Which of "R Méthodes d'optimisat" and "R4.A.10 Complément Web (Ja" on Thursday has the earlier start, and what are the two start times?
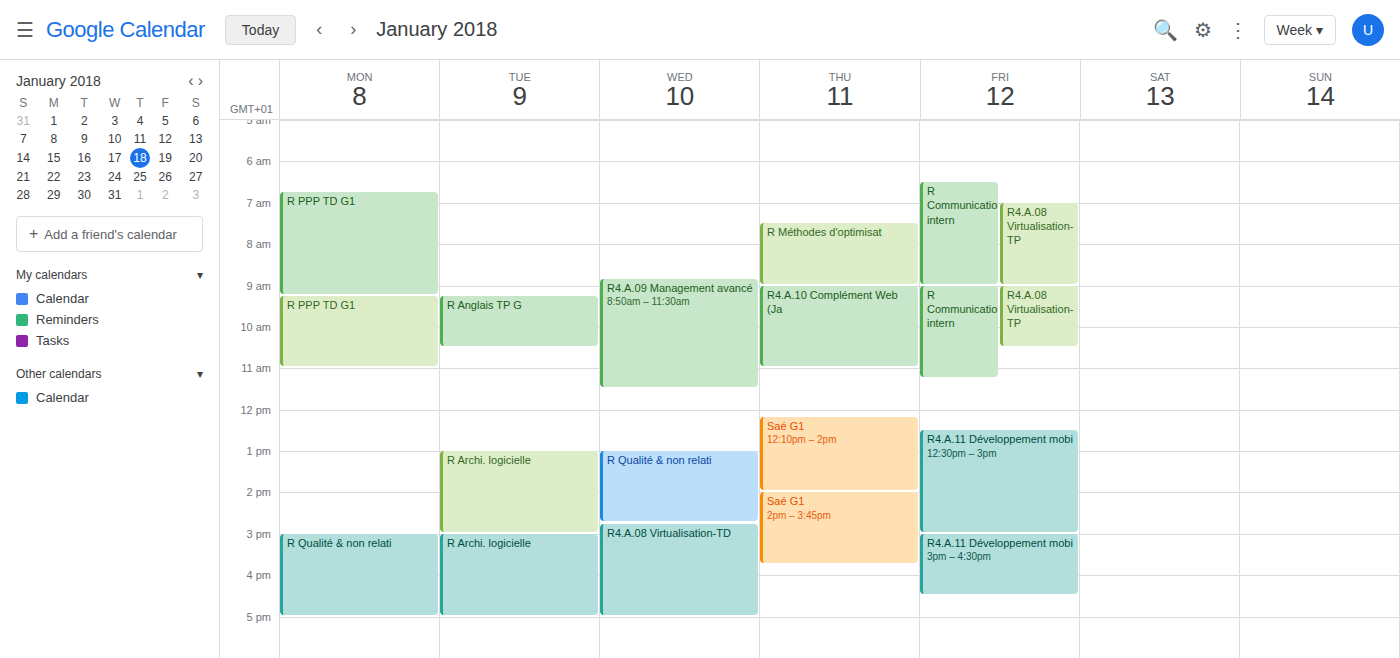
"R Méthodes d'optimisat" 07:30; "R4.A.10 Complément Web (Ja" 09:00.